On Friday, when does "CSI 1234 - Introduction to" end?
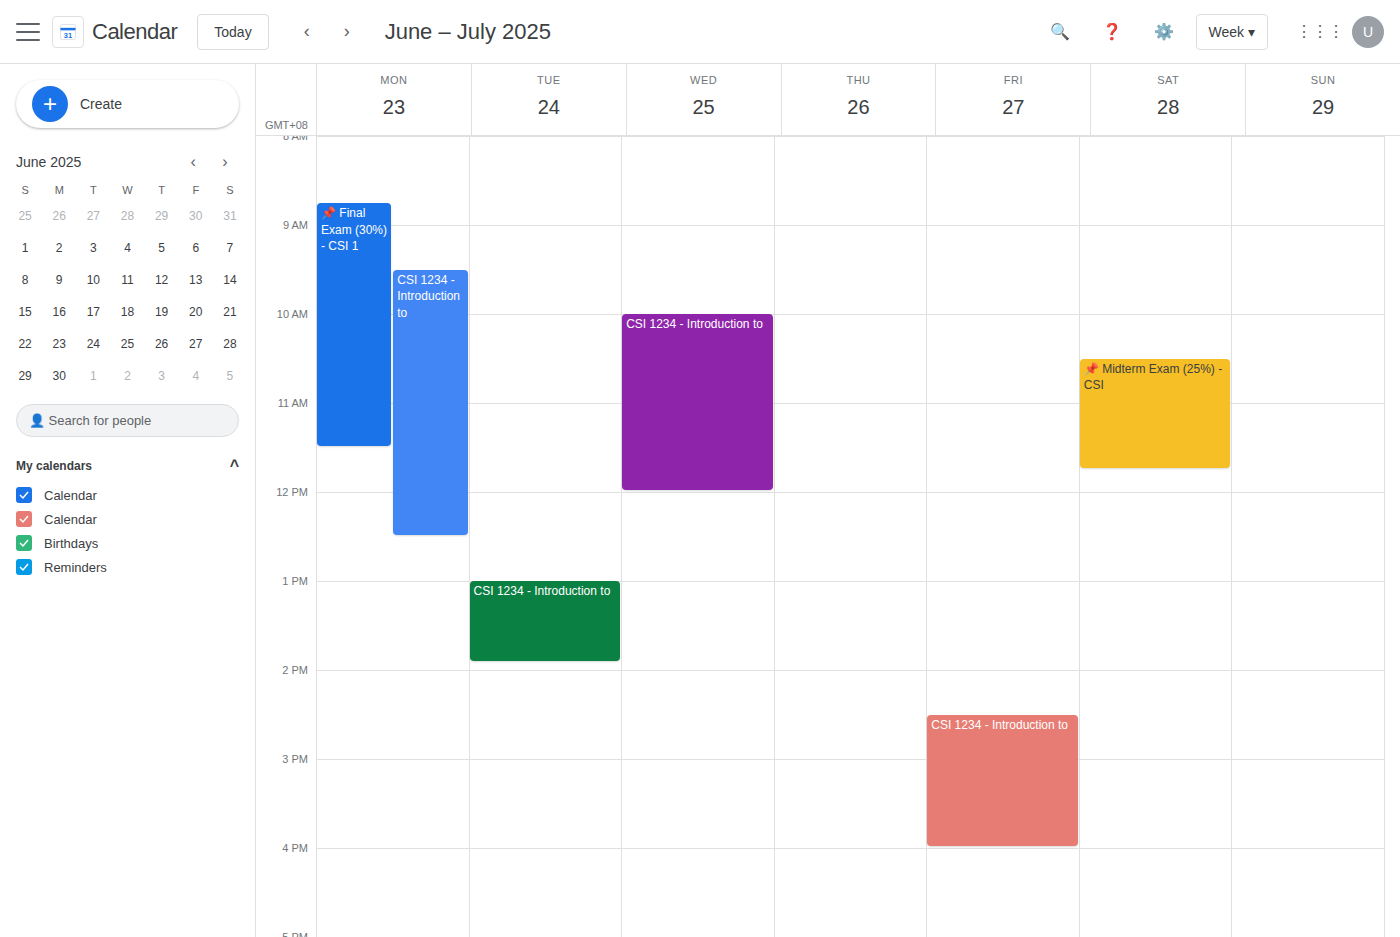
16:00